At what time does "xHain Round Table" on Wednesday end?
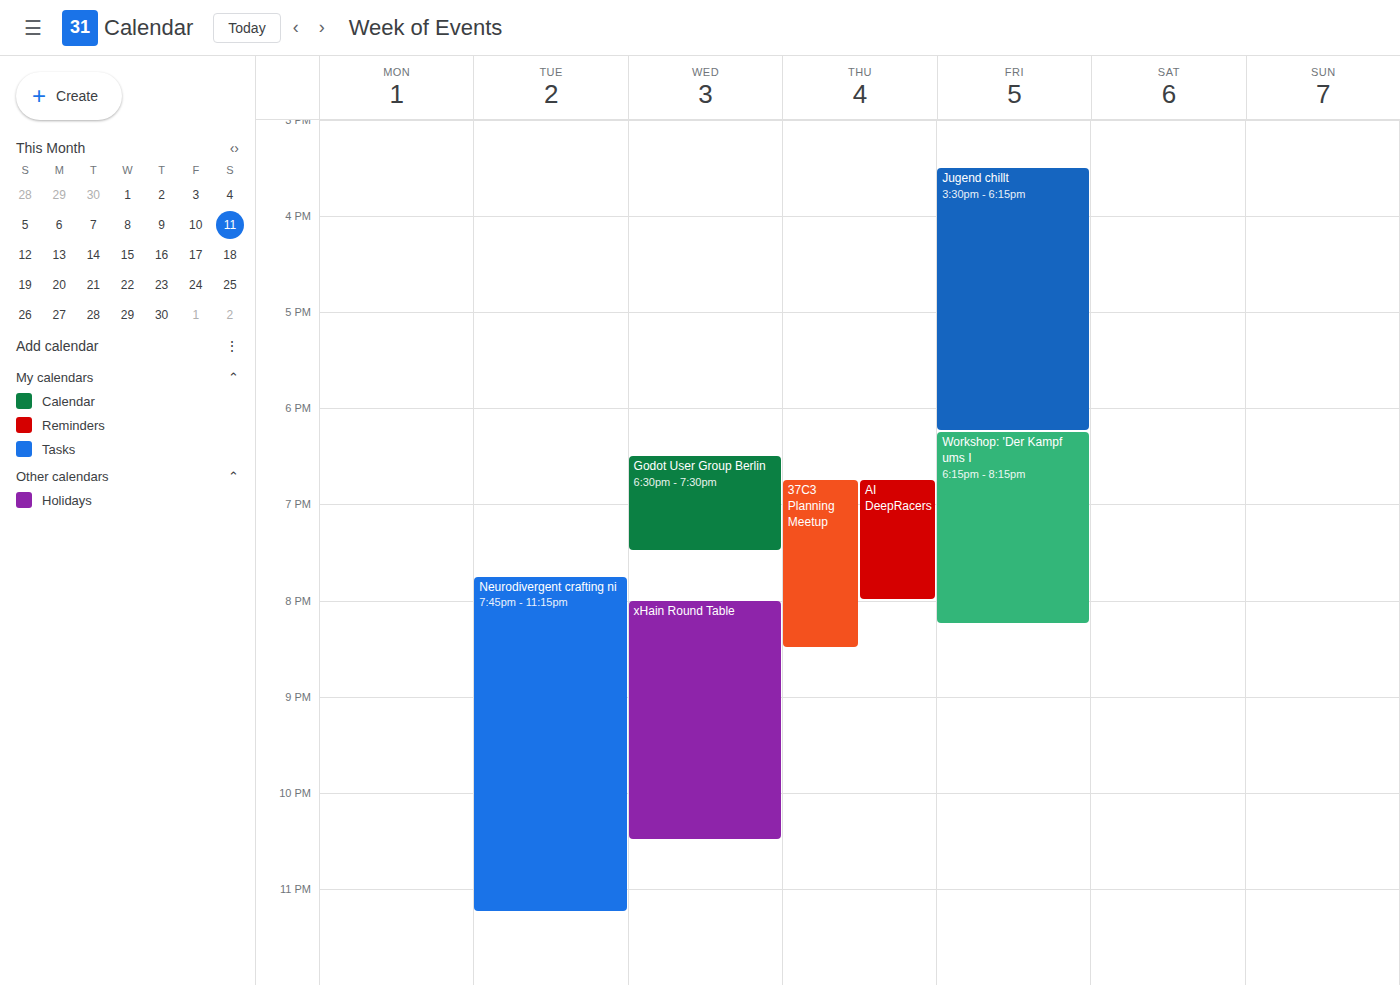
10:30 PM